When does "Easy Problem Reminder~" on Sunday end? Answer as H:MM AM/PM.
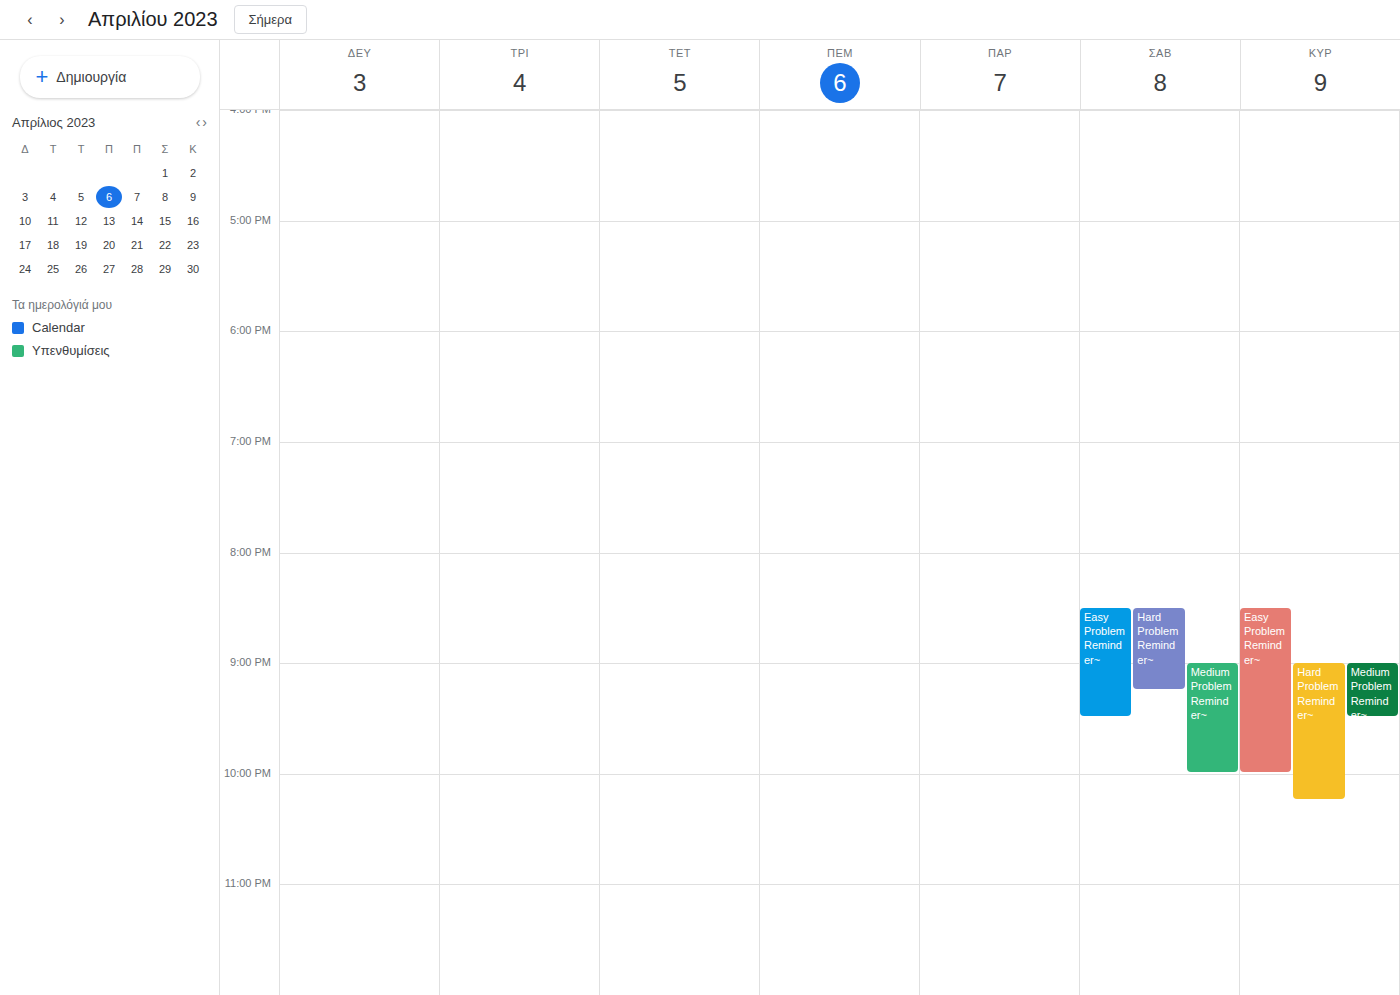
10:00 PM